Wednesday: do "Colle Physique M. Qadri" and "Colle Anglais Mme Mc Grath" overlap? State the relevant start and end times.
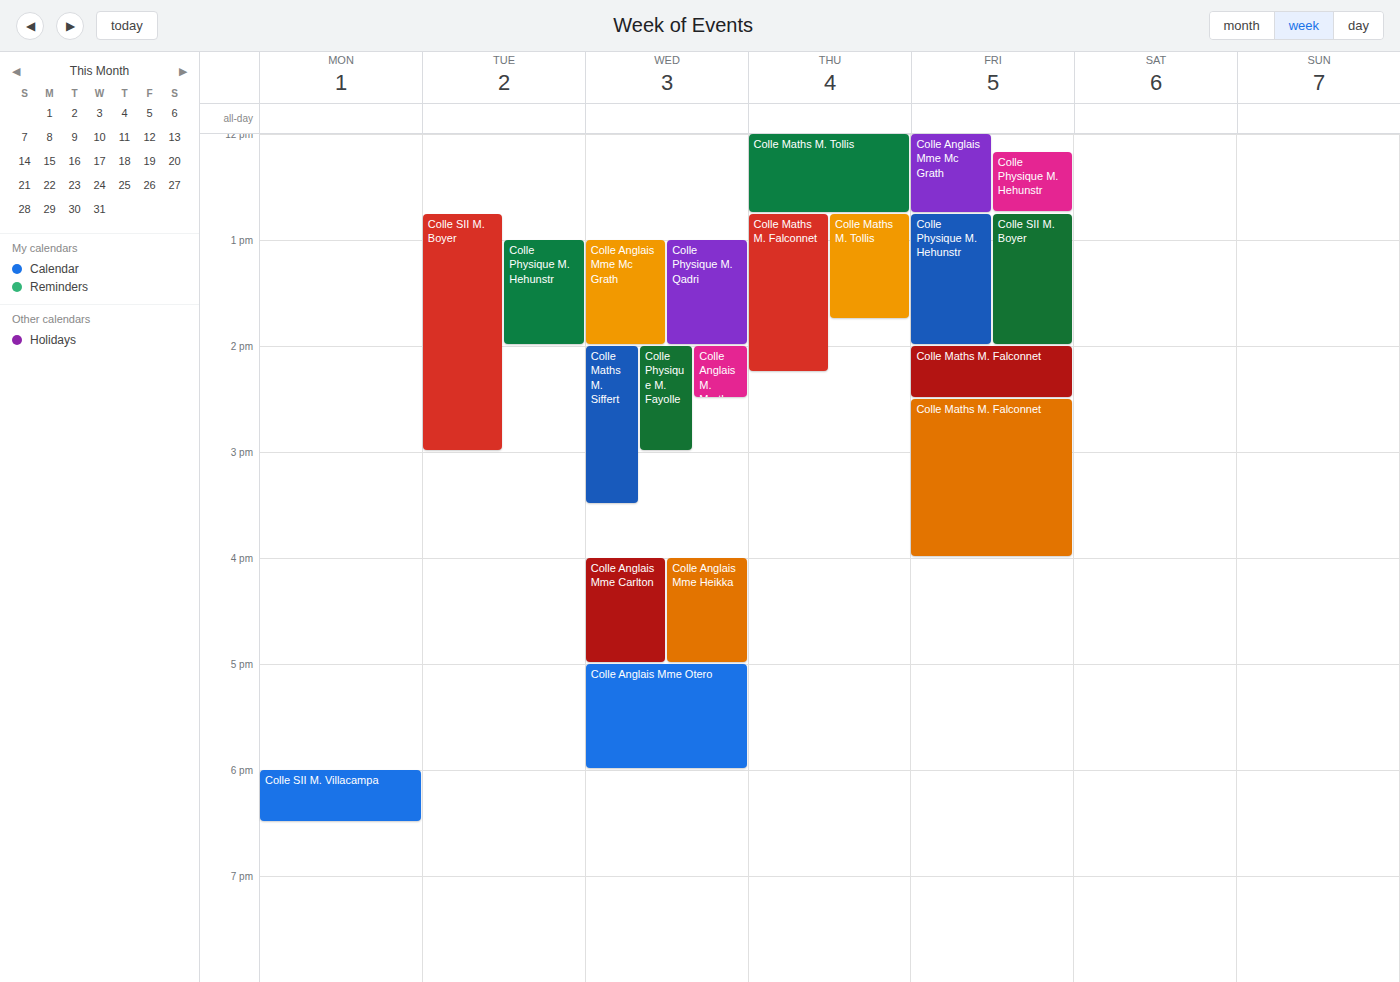
"Colle Anglais Mme Mc Grath" runs 1:00 PM to 2:00 PM, inside "Colle Physique M. Qadri" -- they overlap.